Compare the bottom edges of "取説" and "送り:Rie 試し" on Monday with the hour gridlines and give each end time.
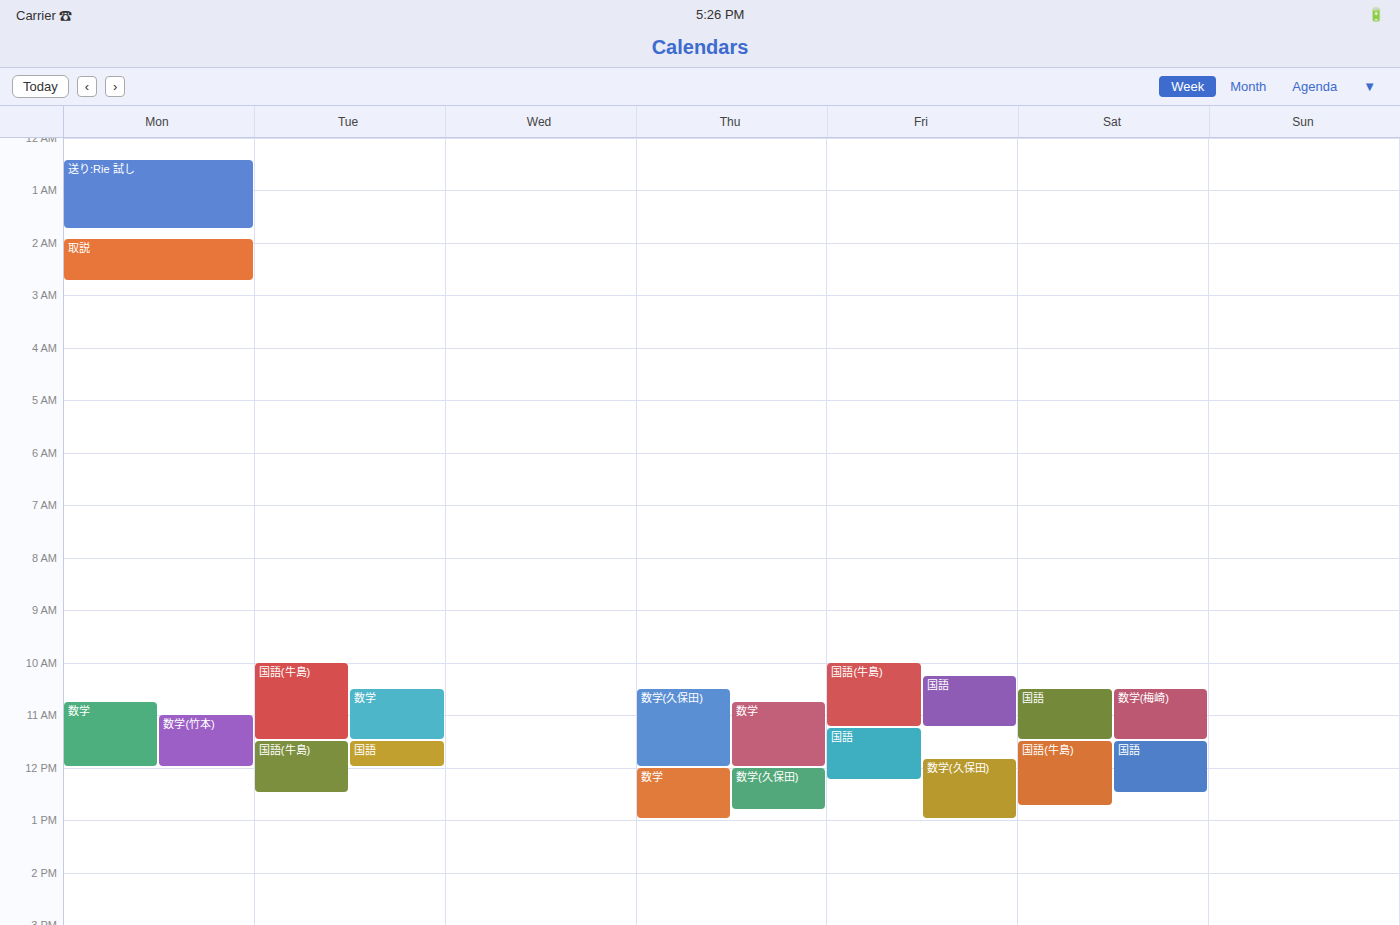
"取説": 2:45 AM, neither: three quarters of the way from the 2 AM line to the 3 AM line. "送り:Rie 試し": 1:45 AM, neither: three quarters of the way from the 1 AM line to the 2 AM line.